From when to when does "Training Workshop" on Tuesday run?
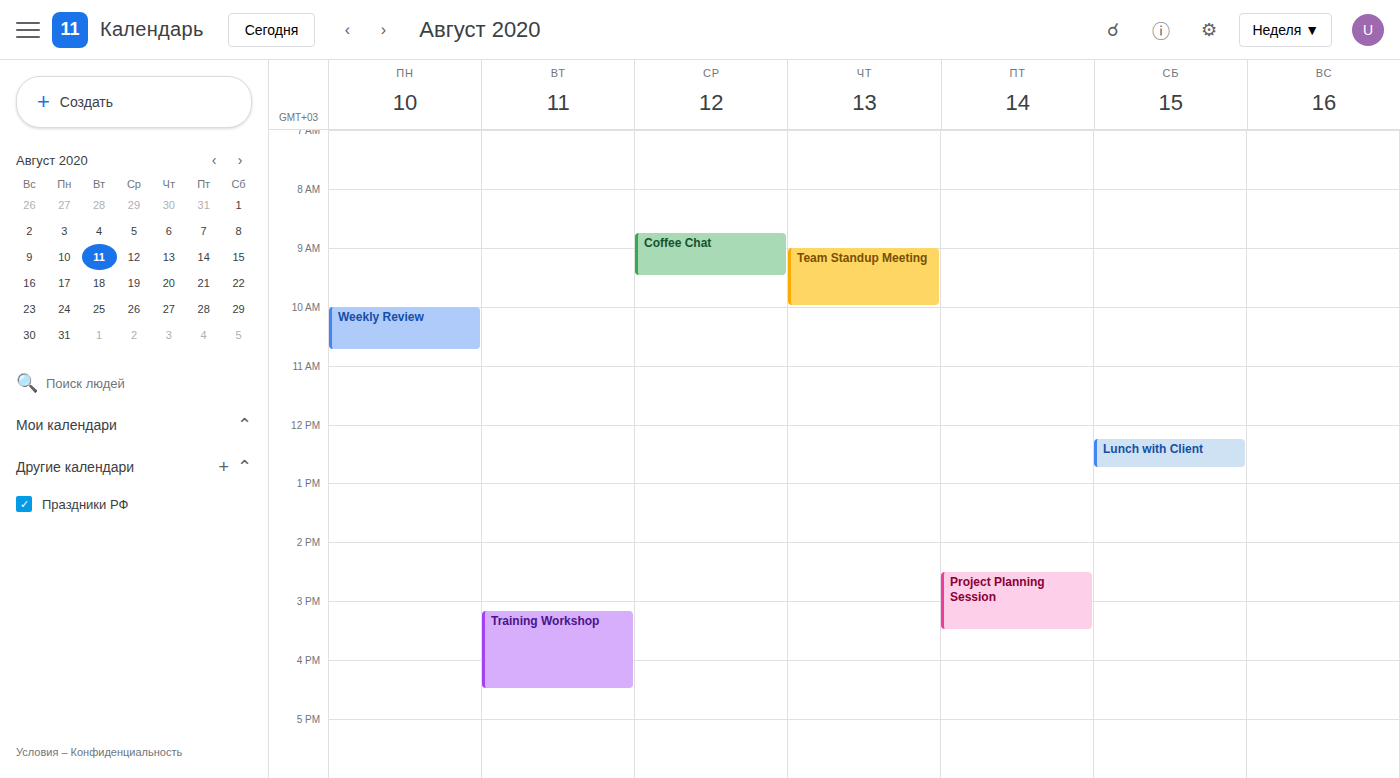
3:10 PM to 4:30 PM